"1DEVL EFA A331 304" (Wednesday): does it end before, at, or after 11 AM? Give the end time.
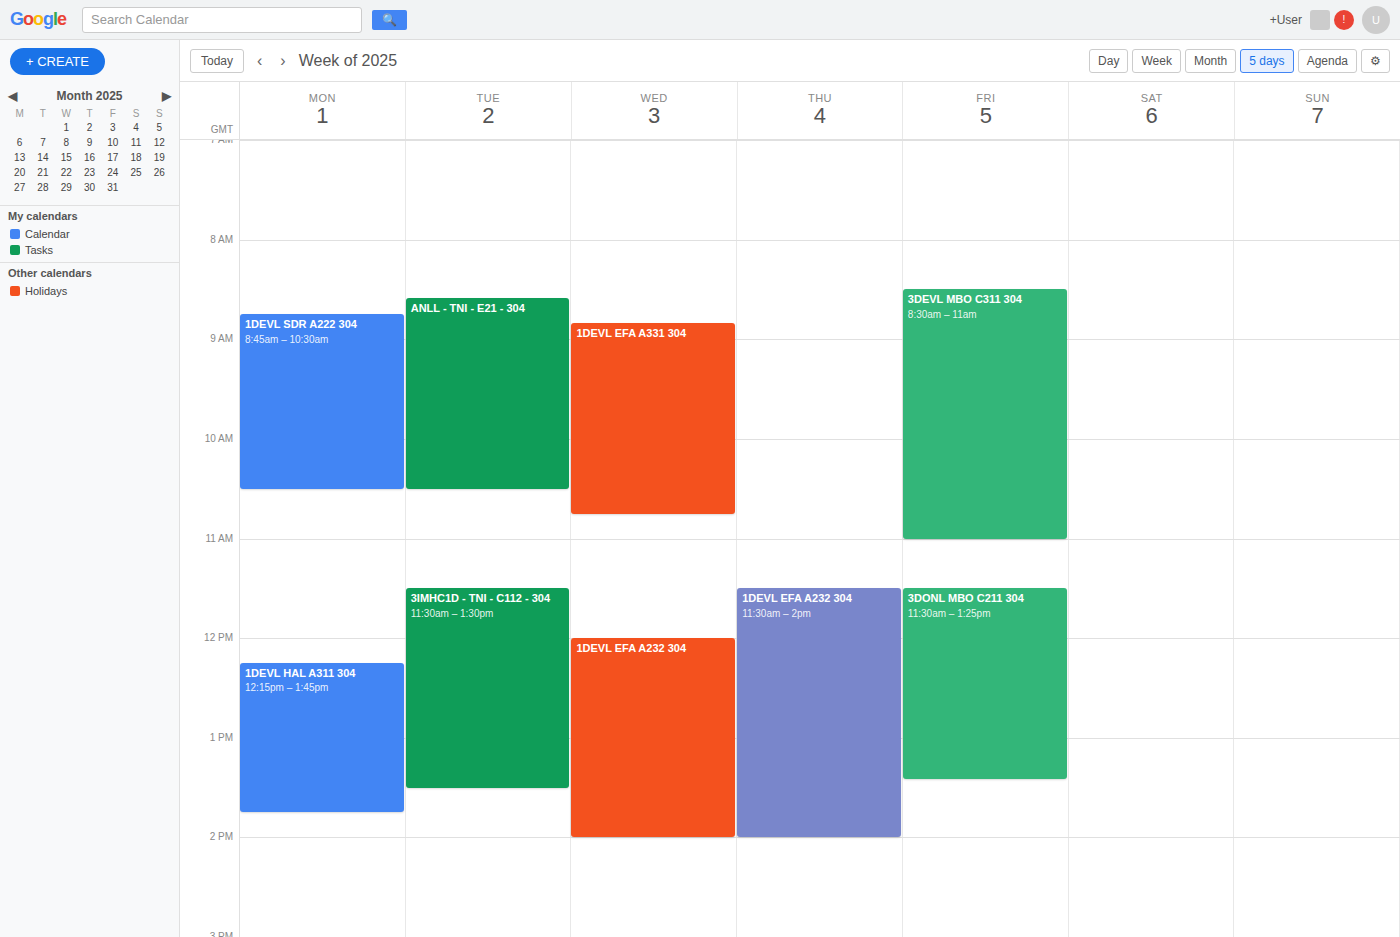
10:45 AM -- before 11 AM, 15 minutes above the 11 AM line.